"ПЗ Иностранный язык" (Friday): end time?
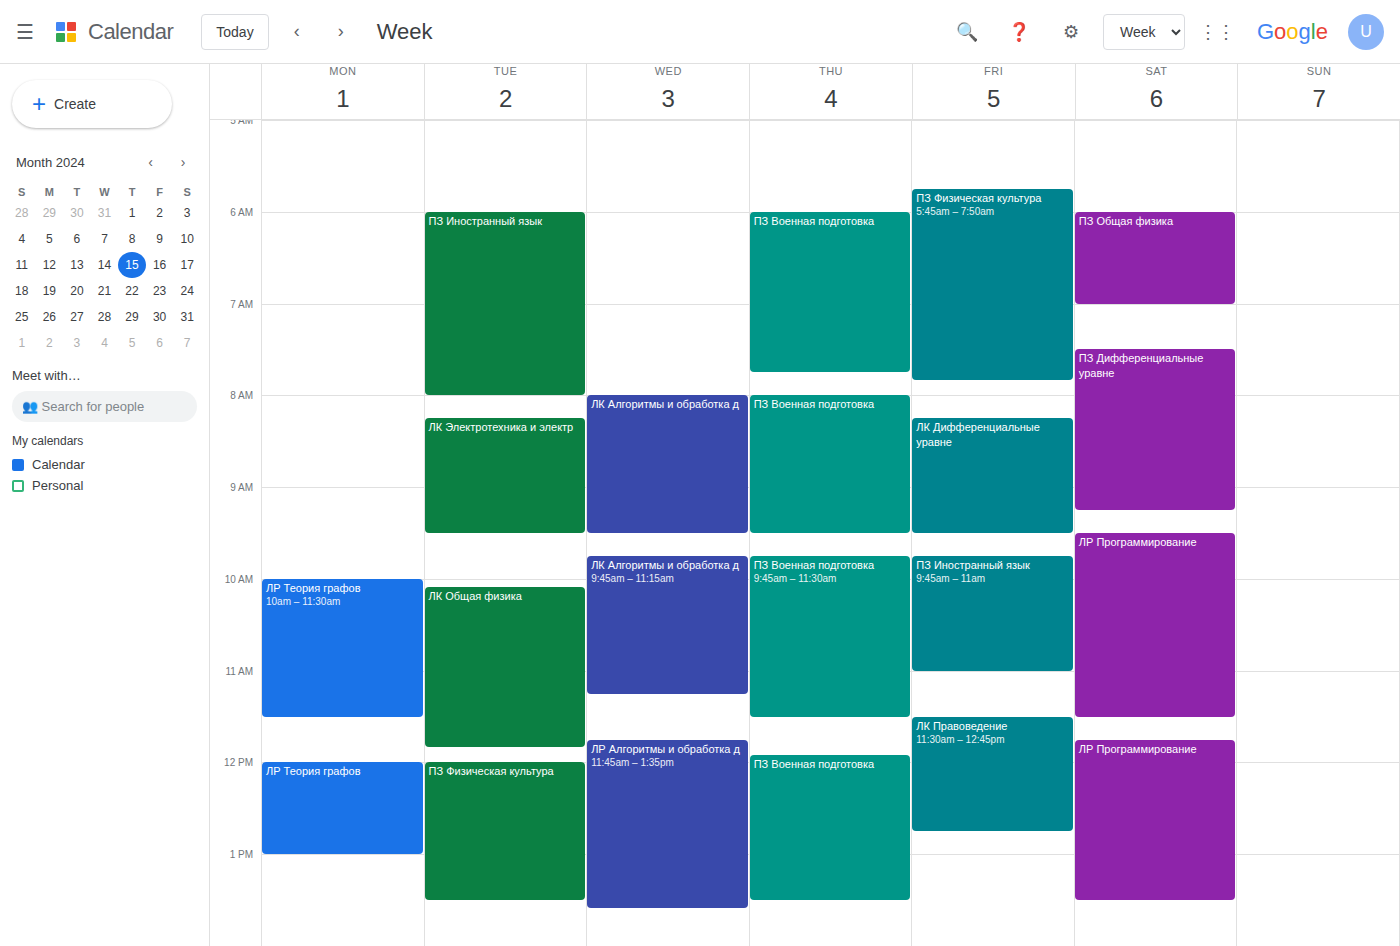
11:00 AM